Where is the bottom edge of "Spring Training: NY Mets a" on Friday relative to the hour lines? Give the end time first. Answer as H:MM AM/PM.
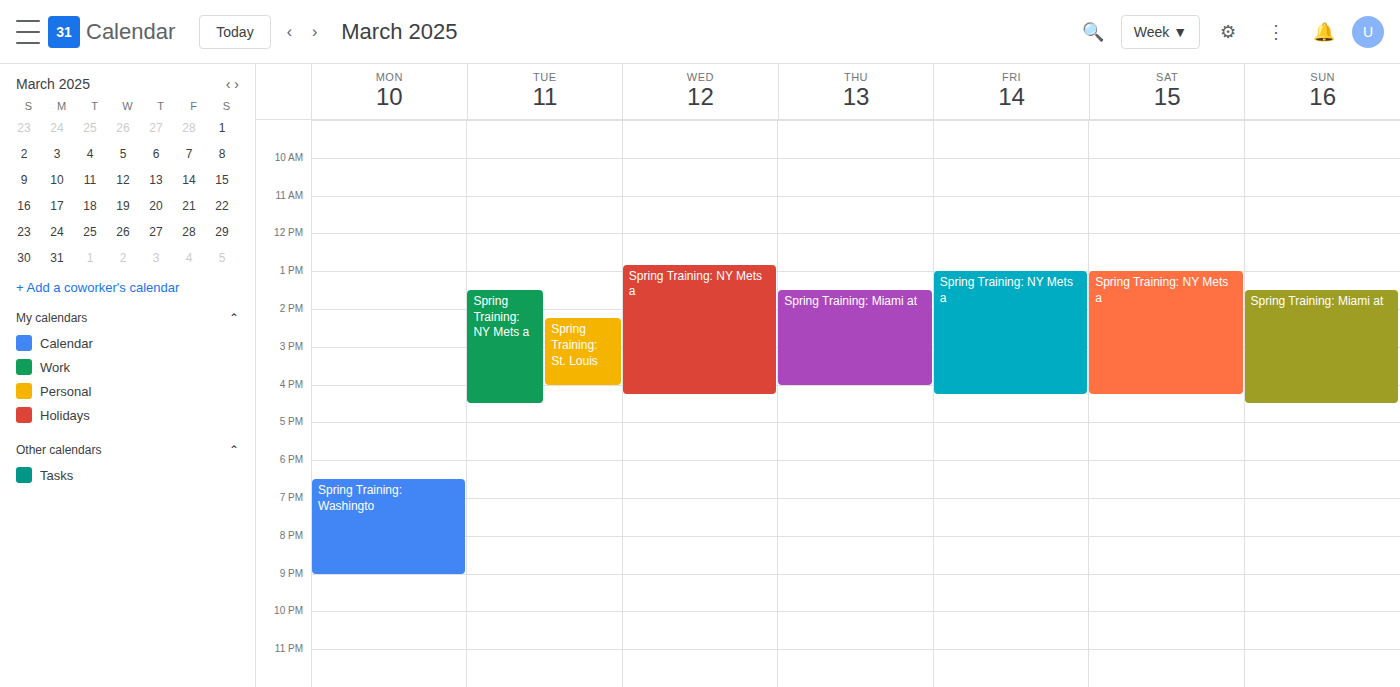
4:15 PM -- neither: a quarter of the way from the 4 PM line to the 5 PM line.